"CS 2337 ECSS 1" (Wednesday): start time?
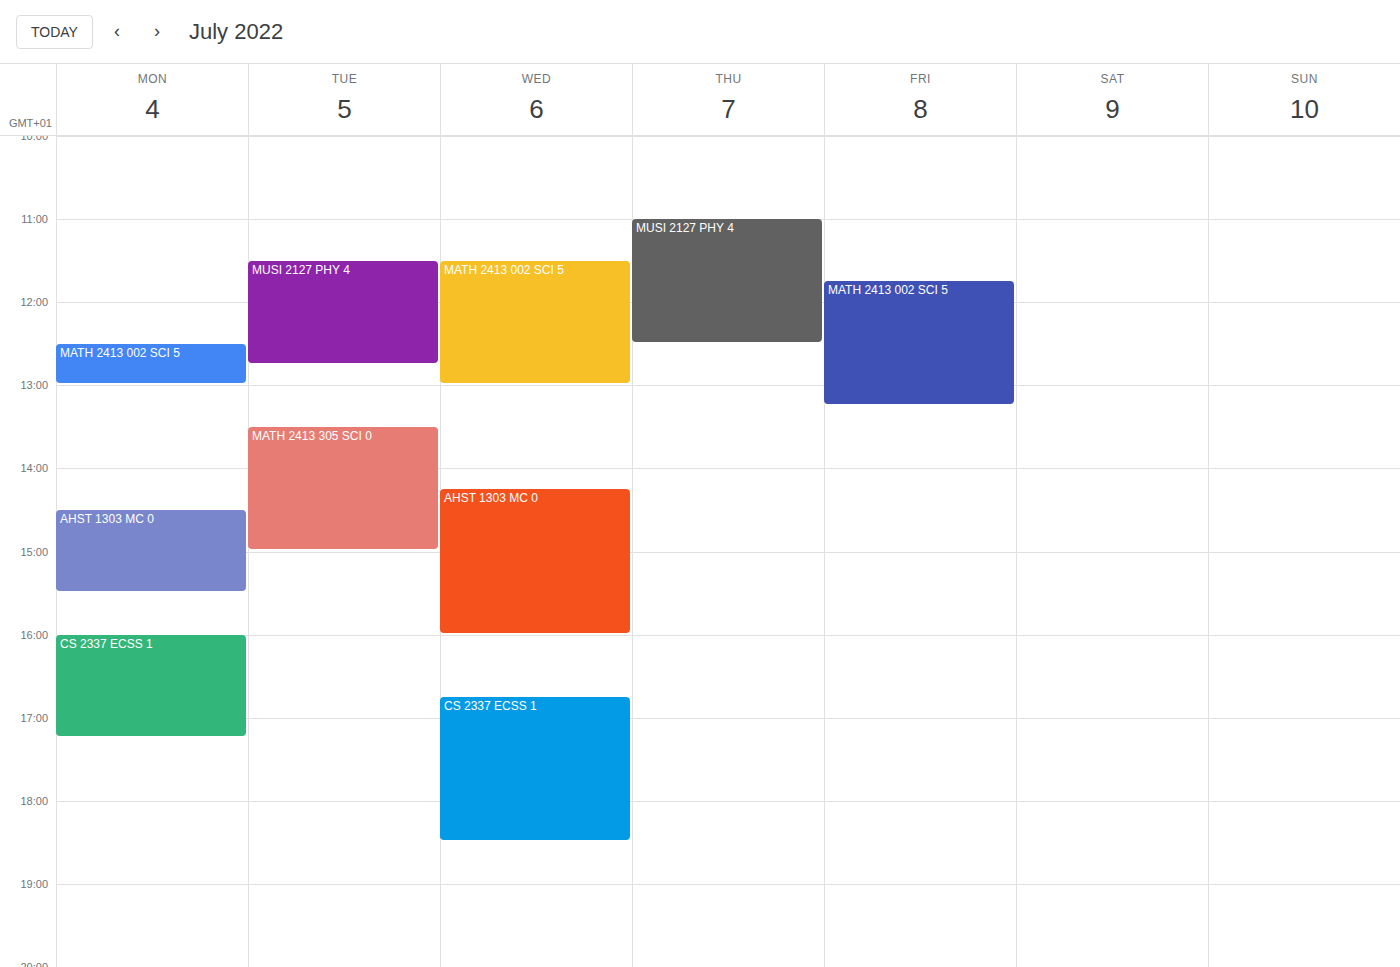
16:45